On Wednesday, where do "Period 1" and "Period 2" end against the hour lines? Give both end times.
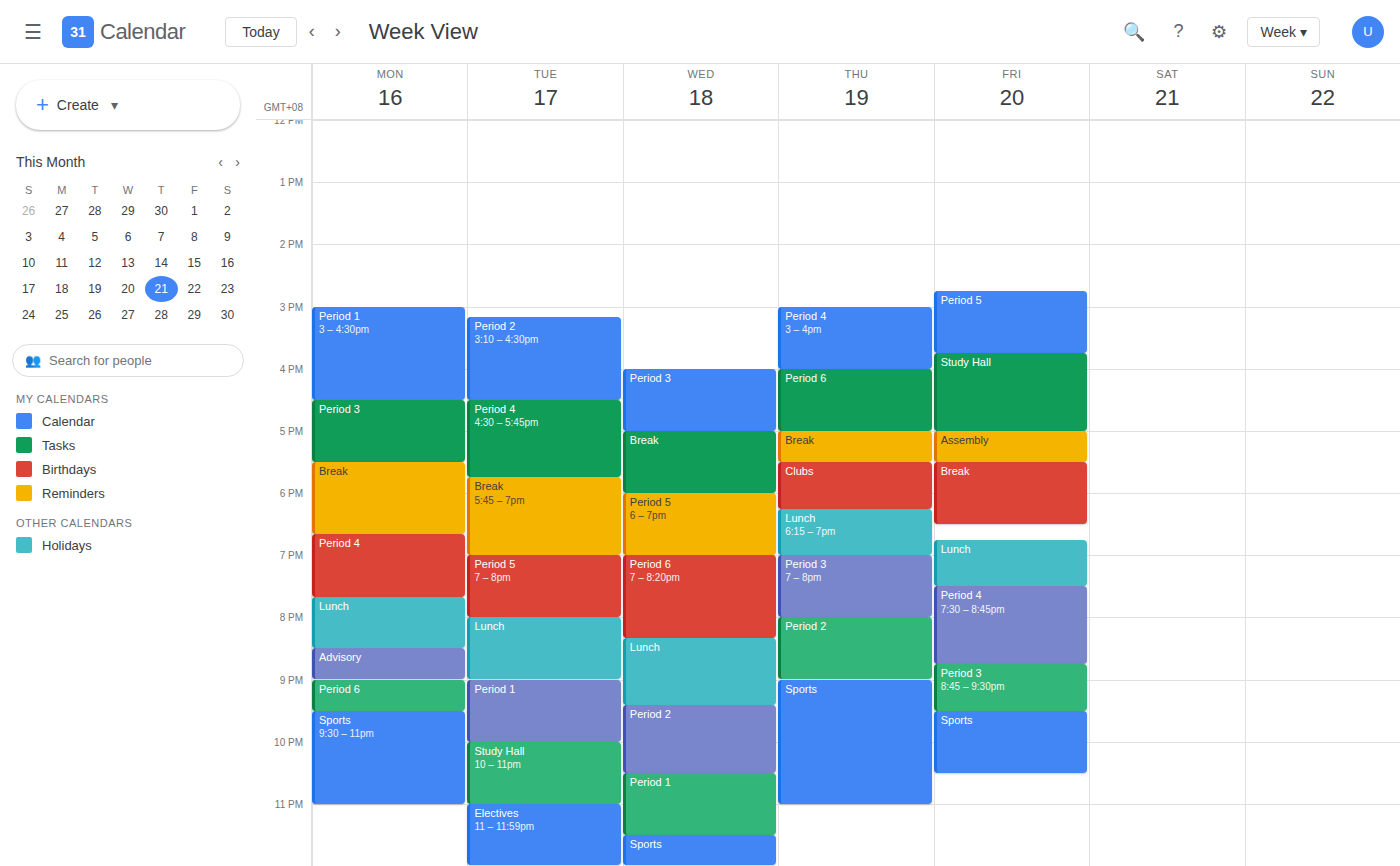
"Period 1": 11:30 PM, halfway between the 11 PM and 12 AM lines. "Period 2": 10:30 PM, halfway between the 10 PM and 11 PM lines.